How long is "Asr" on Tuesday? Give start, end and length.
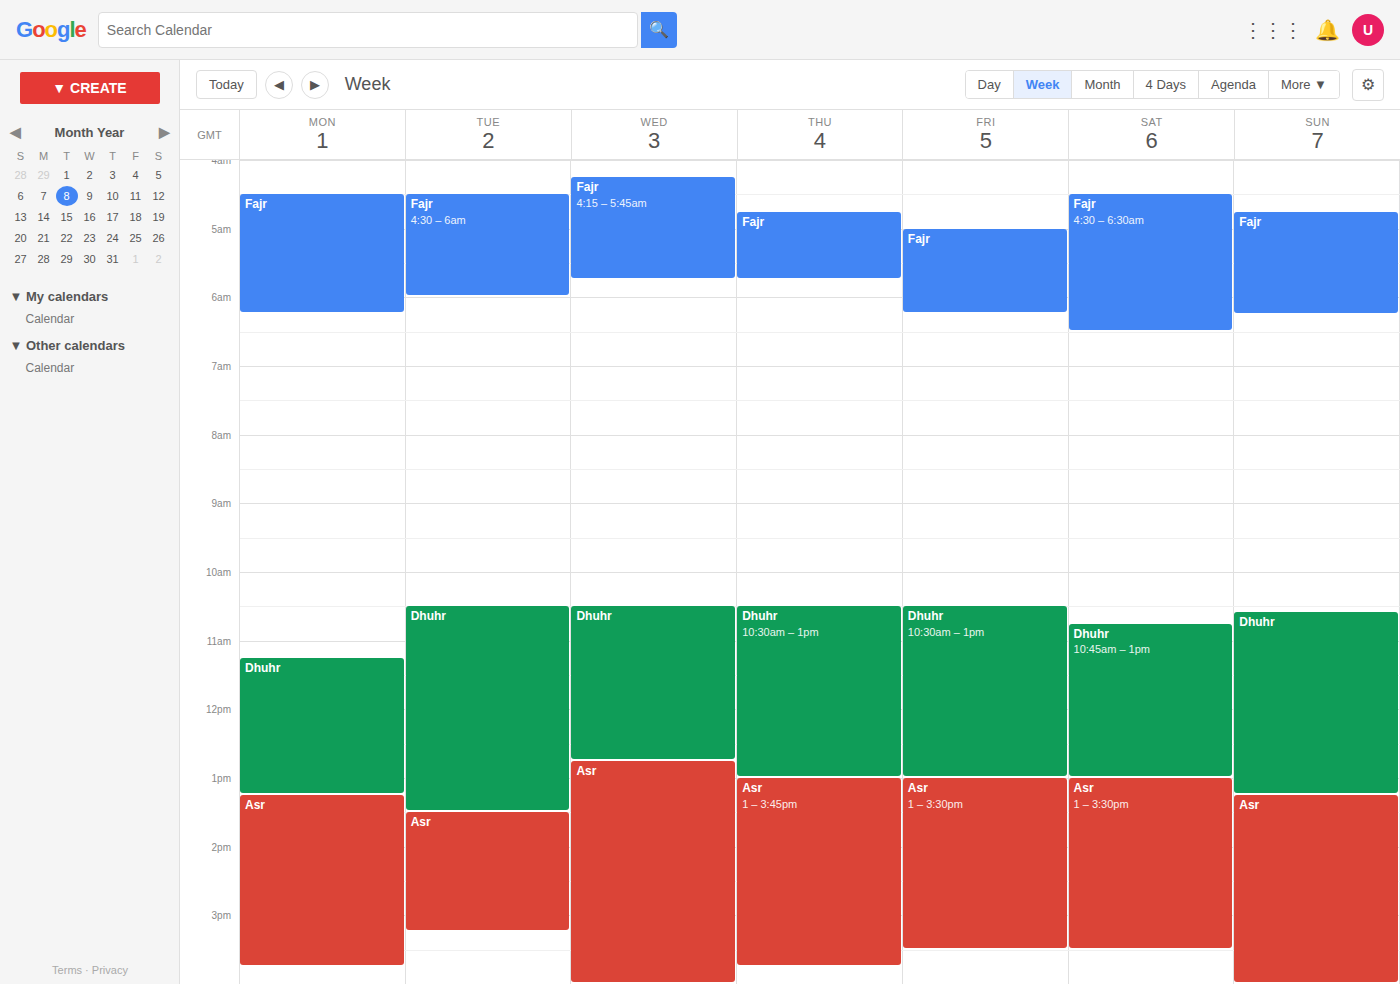
1:30 PM to 3:15 PM, 1 hour 45 minutes